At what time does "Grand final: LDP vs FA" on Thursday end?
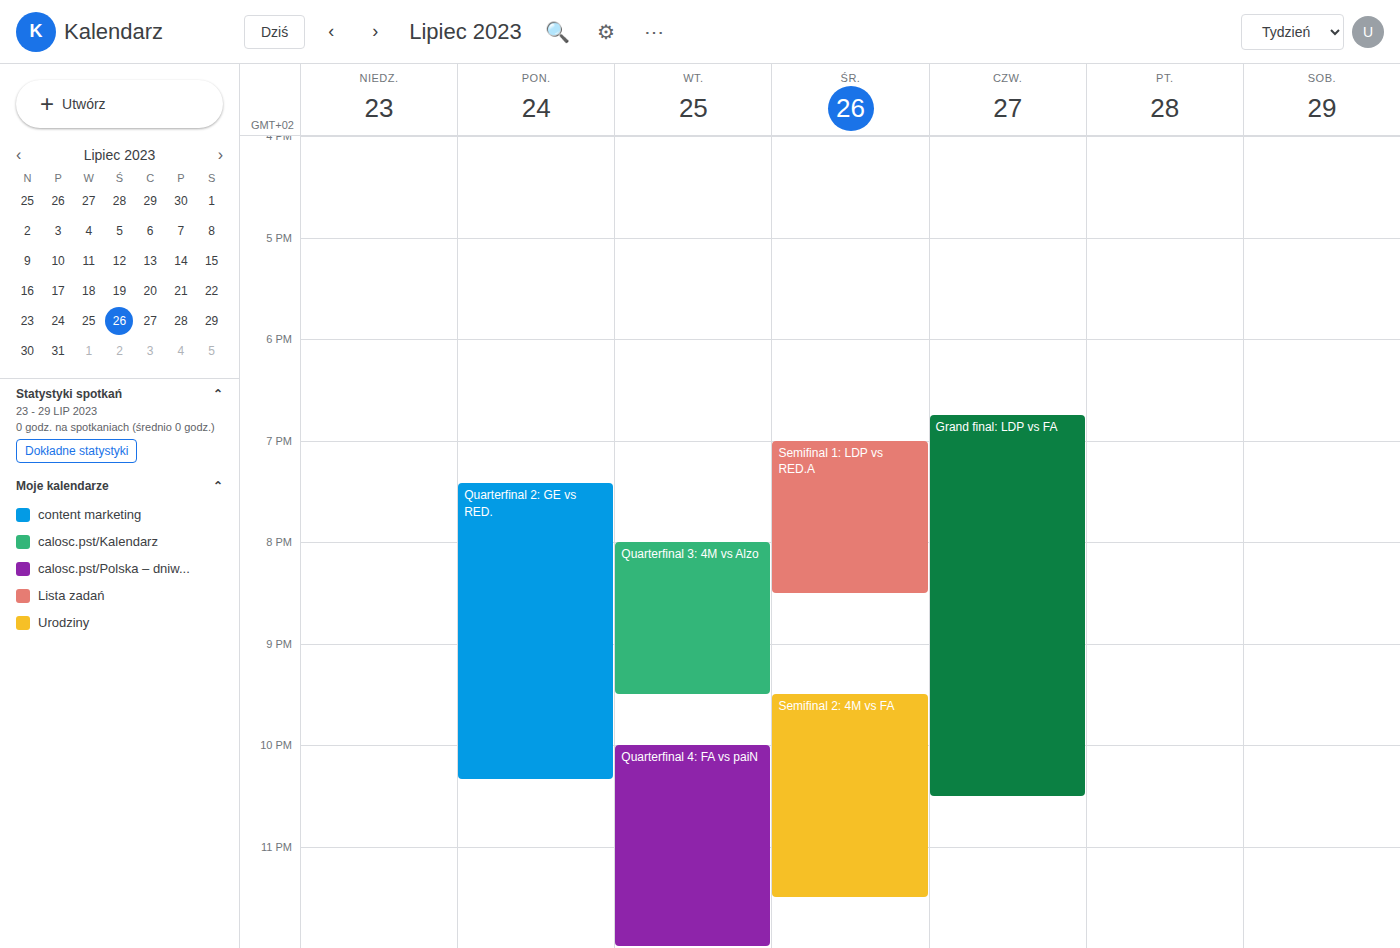
10:30 PM